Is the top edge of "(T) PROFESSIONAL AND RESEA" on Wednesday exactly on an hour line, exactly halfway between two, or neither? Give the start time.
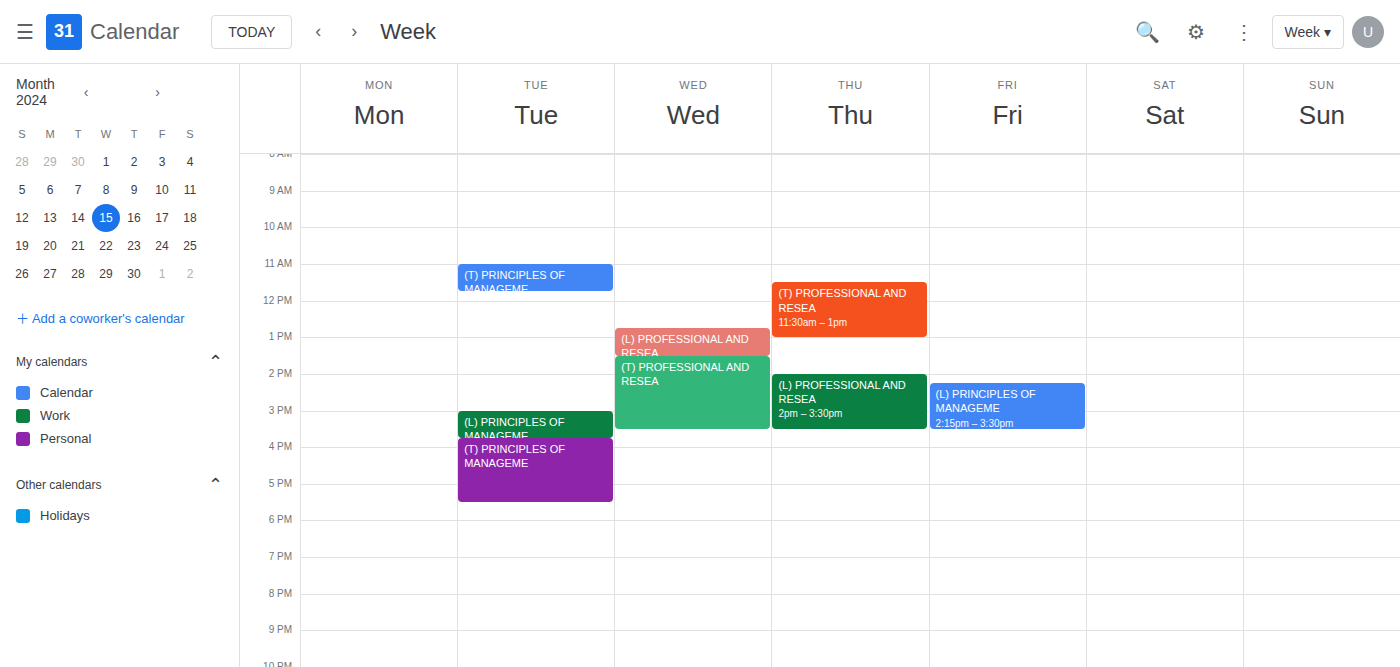
13:30 -- halfway between the 13:00 and 14:00 lines.